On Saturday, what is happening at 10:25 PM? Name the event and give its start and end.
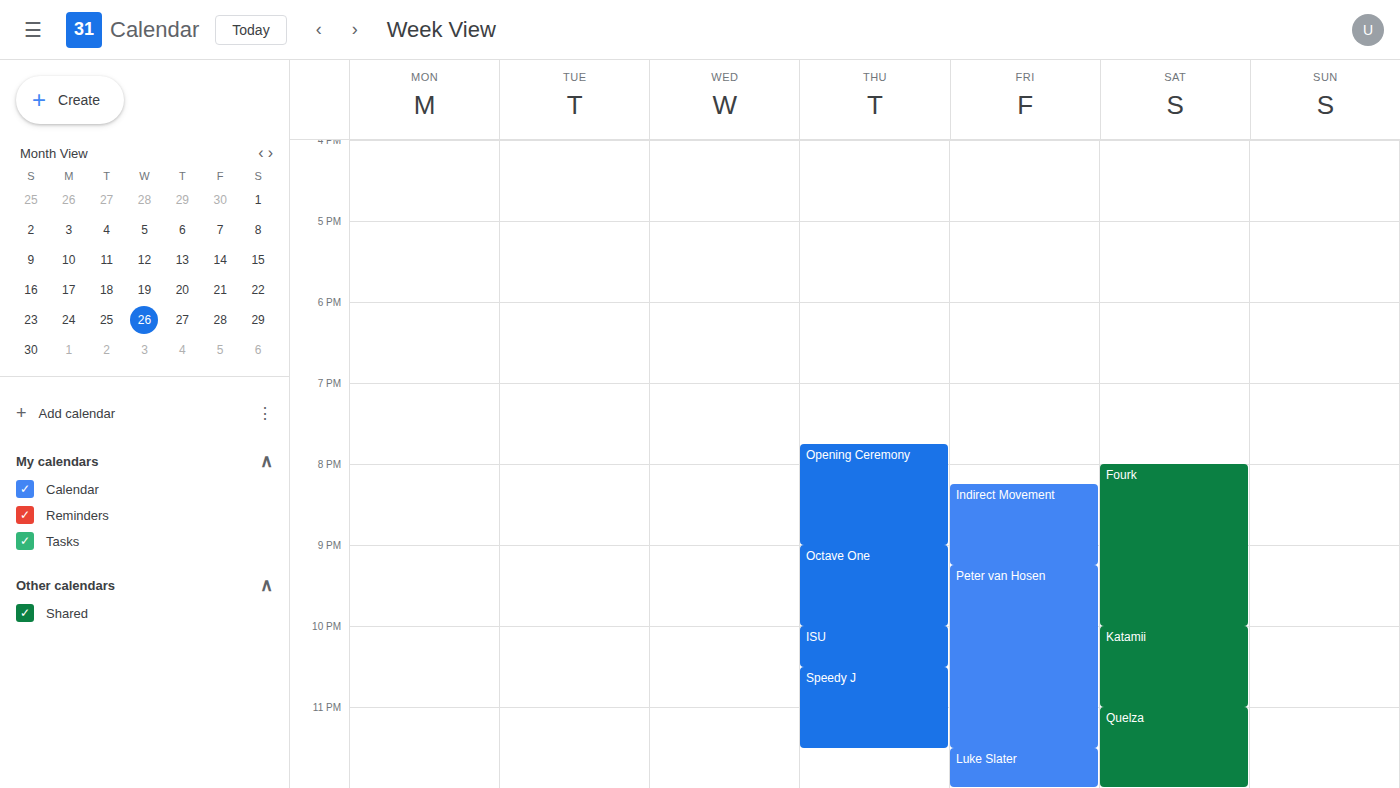
"Katamii", 10:00 PM to 11:00 PM